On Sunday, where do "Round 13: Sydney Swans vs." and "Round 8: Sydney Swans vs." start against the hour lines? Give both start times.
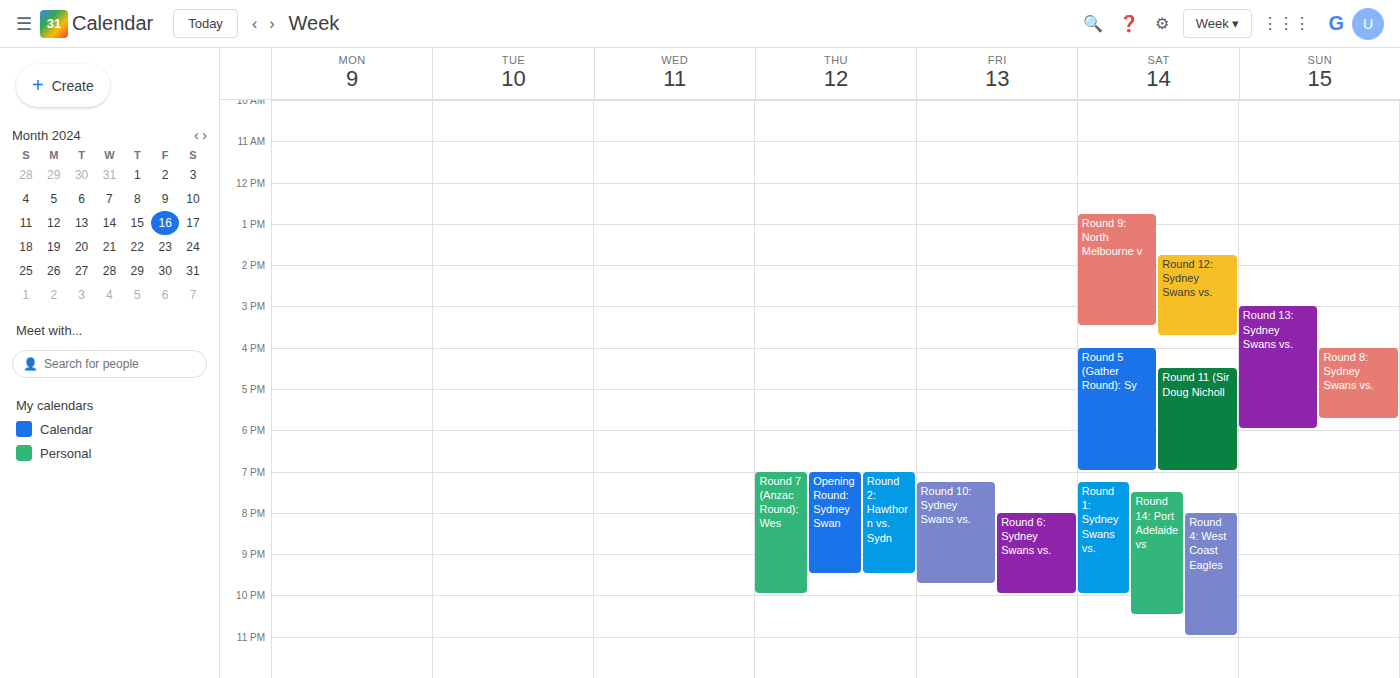
"Round 13: Sydney Swans vs.": 15:00, exactly on the 15:00 line. "Round 8: Sydney Swans vs.": 16:00, exactly on the 16:00 line.